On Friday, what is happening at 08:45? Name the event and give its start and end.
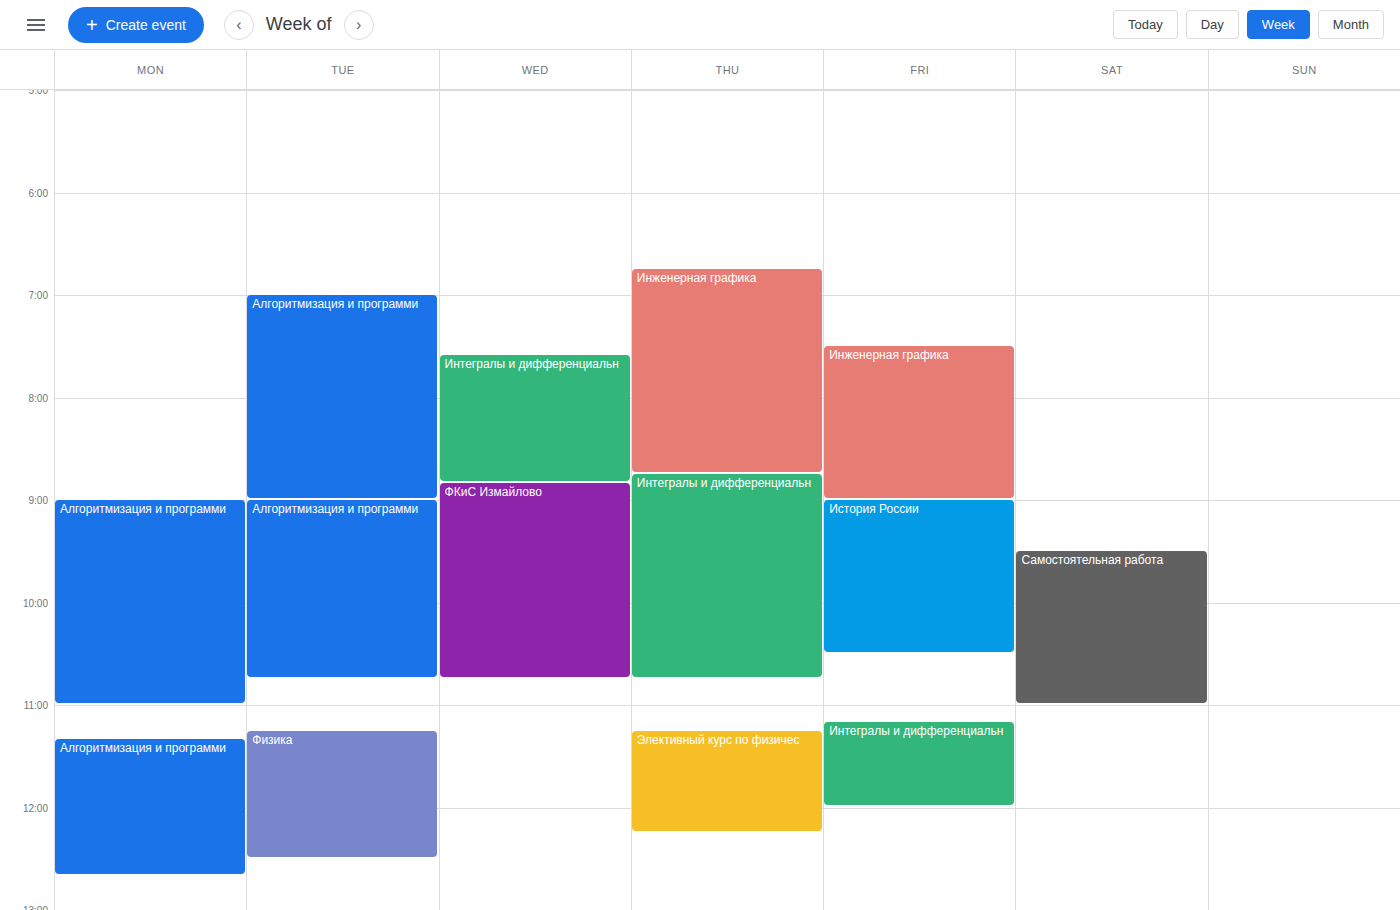
"Инженерная графика", 07:30 to 09:00